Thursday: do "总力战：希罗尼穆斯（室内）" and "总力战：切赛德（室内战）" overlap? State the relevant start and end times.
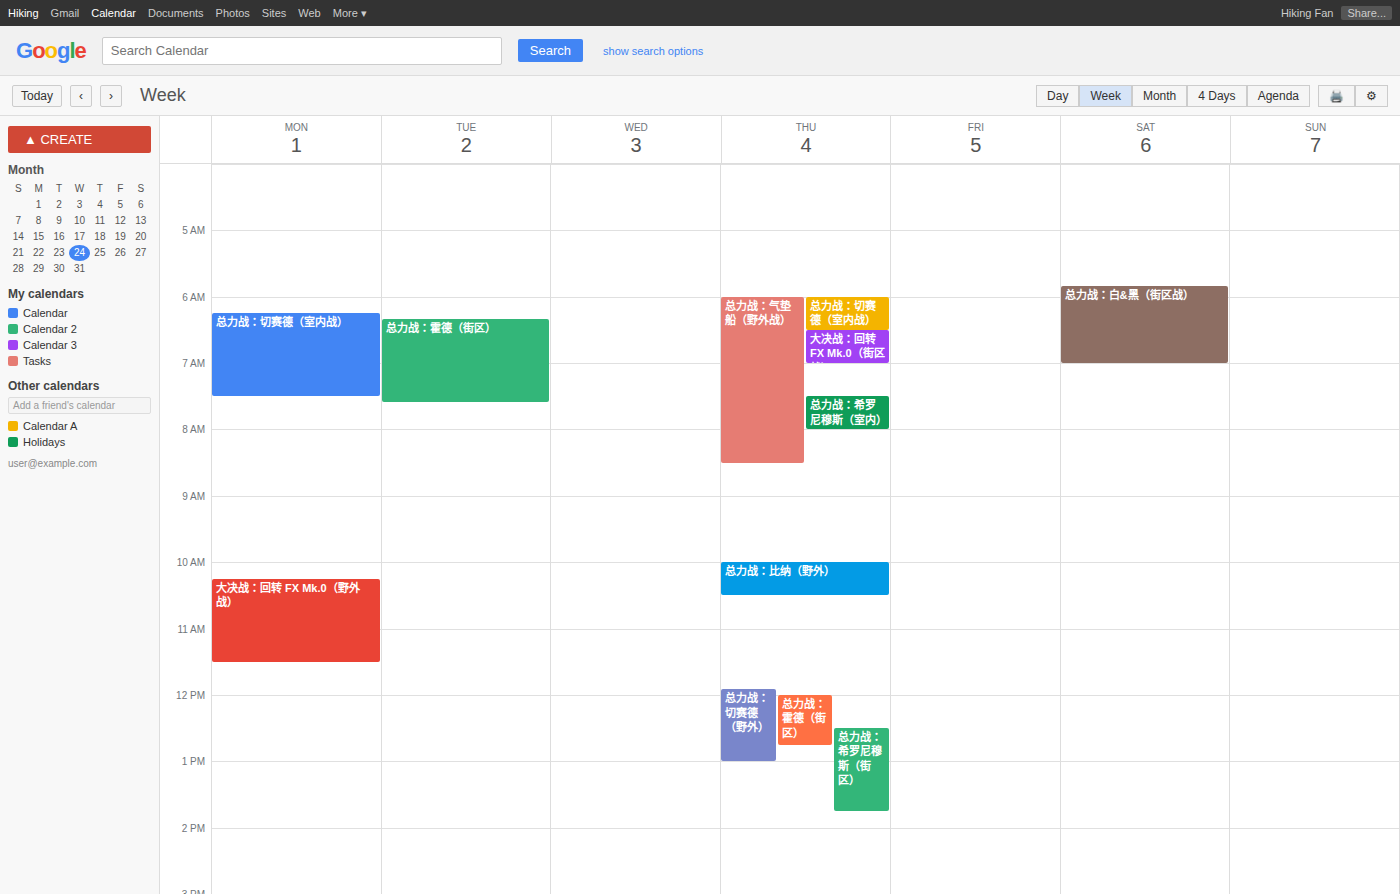
"总力战：切赛德（室内战）" ends at 6:30 AM and "总力战：希罗尼穆斯（室内）" starts at 7:30 AM -- no overlap.